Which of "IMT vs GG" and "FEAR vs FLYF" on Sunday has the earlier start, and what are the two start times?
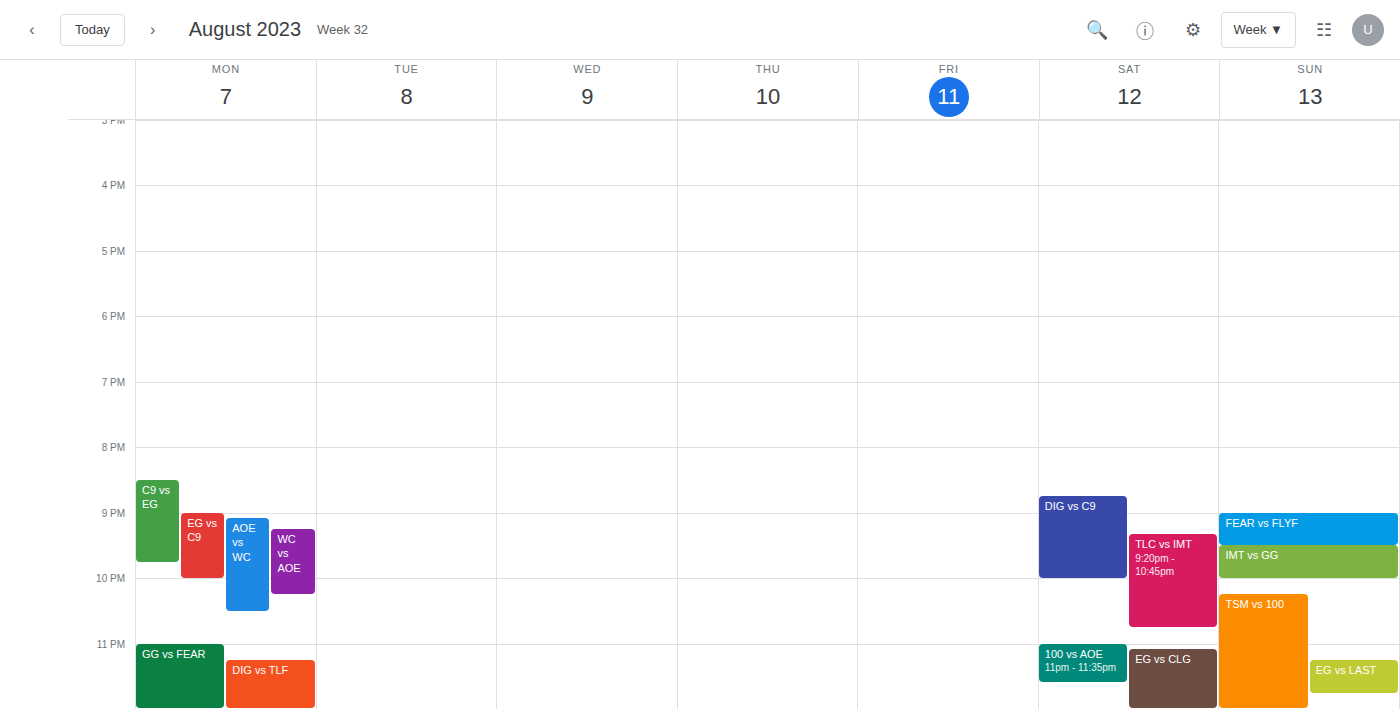
"FEAR vs FLYF" 21:00; "IMT vs GG" 21:30.